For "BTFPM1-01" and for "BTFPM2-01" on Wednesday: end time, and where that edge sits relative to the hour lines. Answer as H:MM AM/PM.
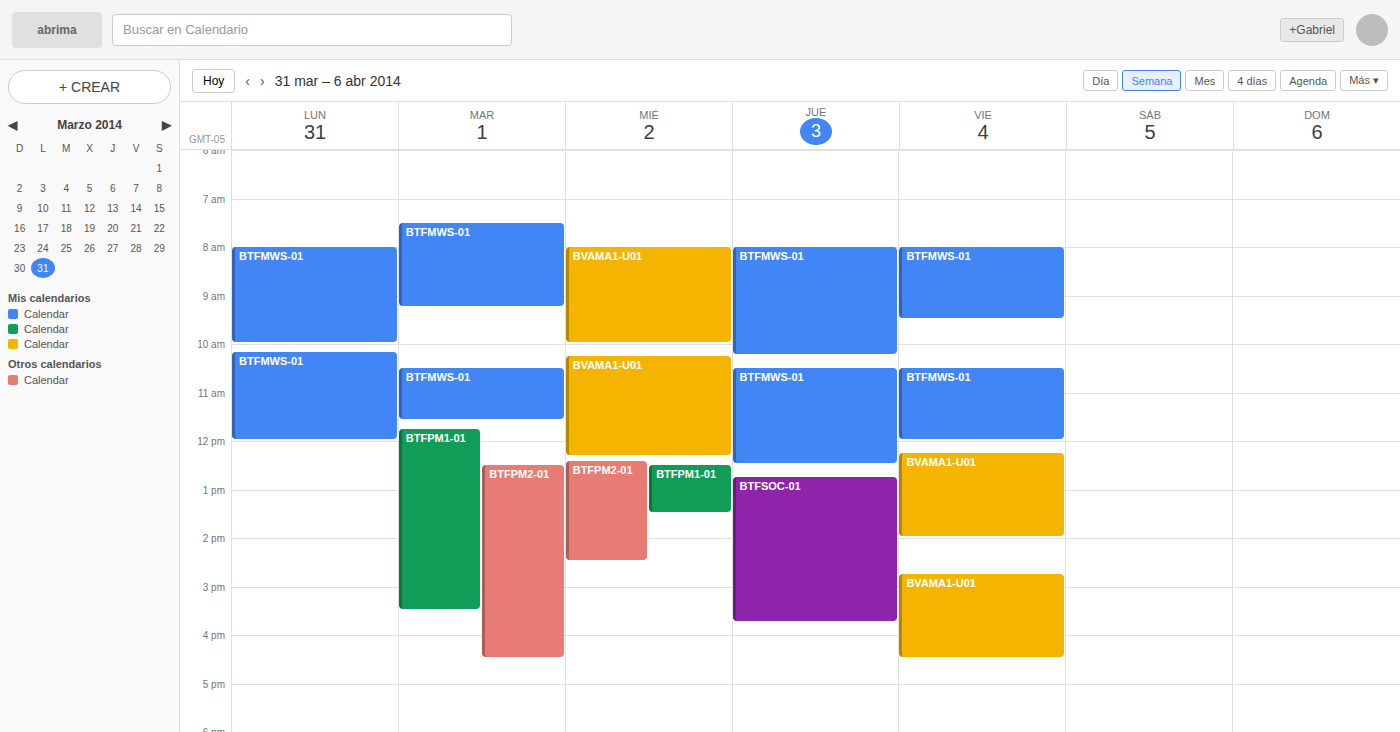
"BTFPM1-01": 1:30 PM, halfway between the 1 PM and 2 PM lines. "BTFPM2-01": 2:30 PM, halfway between the 2 PM and 3 PM lines.